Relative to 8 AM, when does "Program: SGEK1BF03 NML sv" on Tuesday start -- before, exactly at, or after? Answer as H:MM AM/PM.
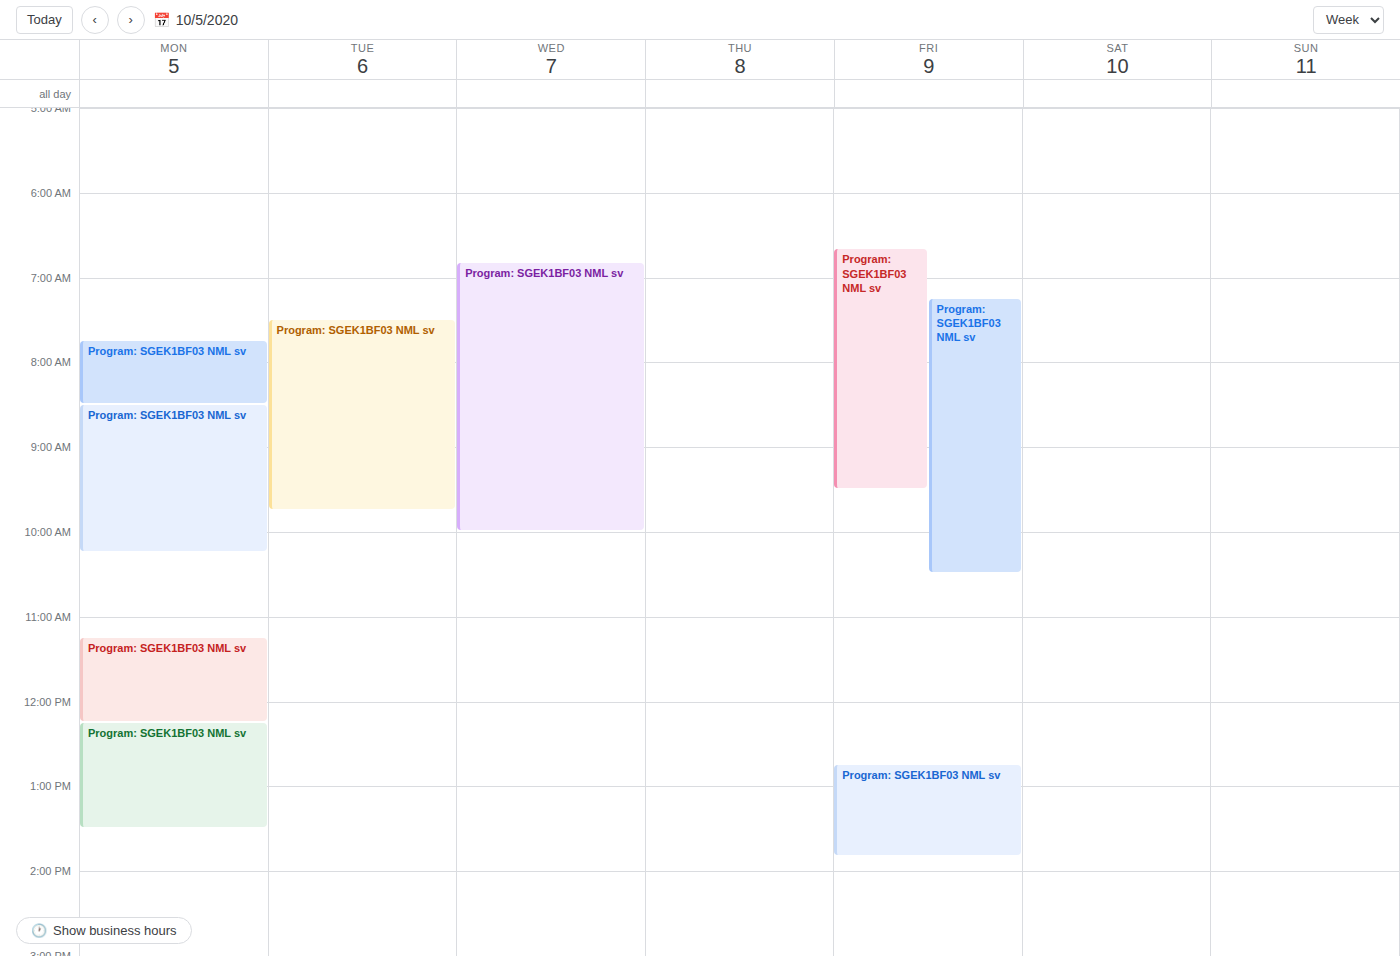
7:30 AM -- before 8 AM, 30 minutes above the 8 AM line.